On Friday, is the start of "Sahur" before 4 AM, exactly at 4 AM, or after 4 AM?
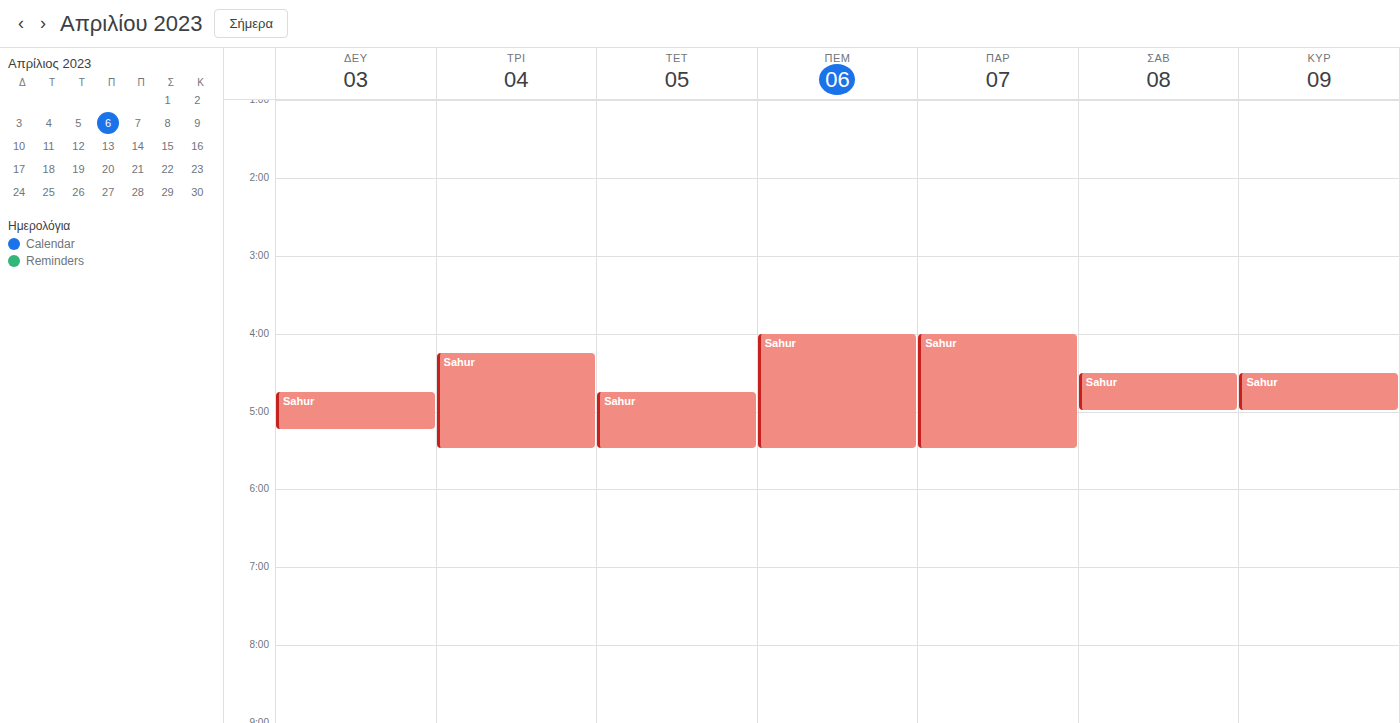
4:00 AM -- exactly at 4 AM, on the 4 AM line.